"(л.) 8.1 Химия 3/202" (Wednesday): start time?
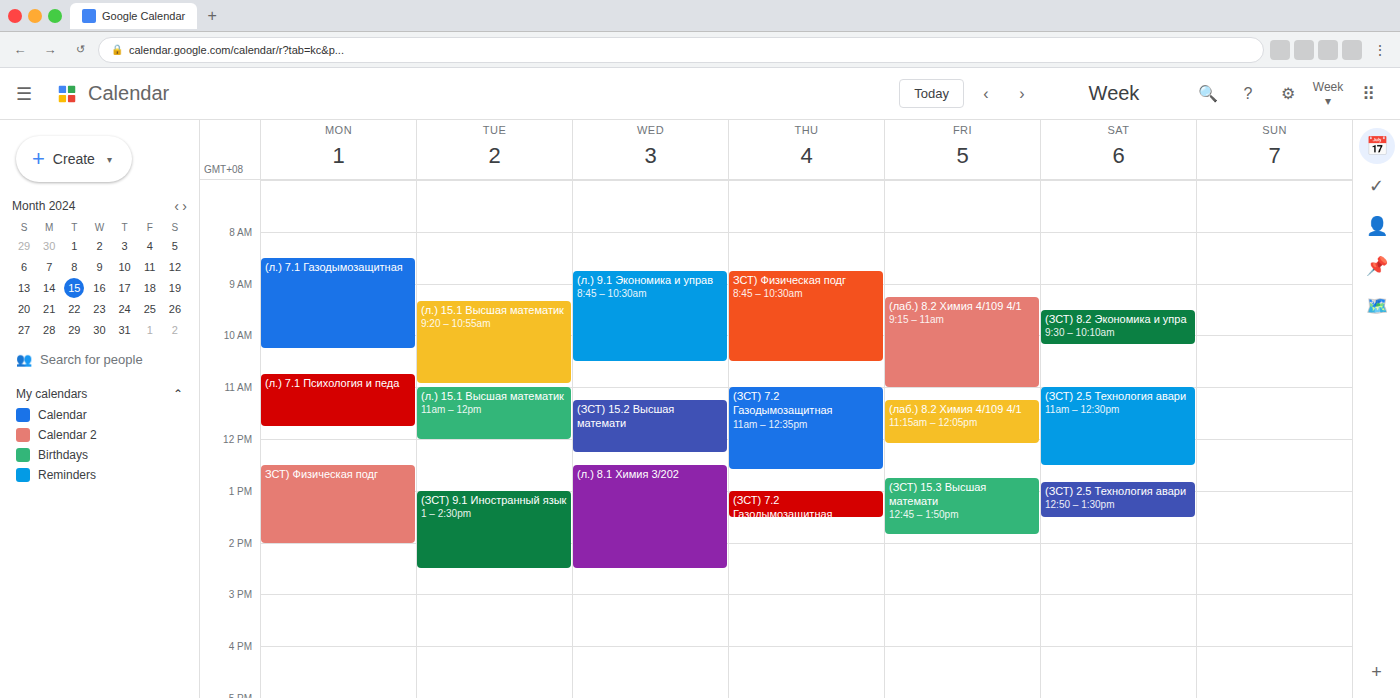
12:30